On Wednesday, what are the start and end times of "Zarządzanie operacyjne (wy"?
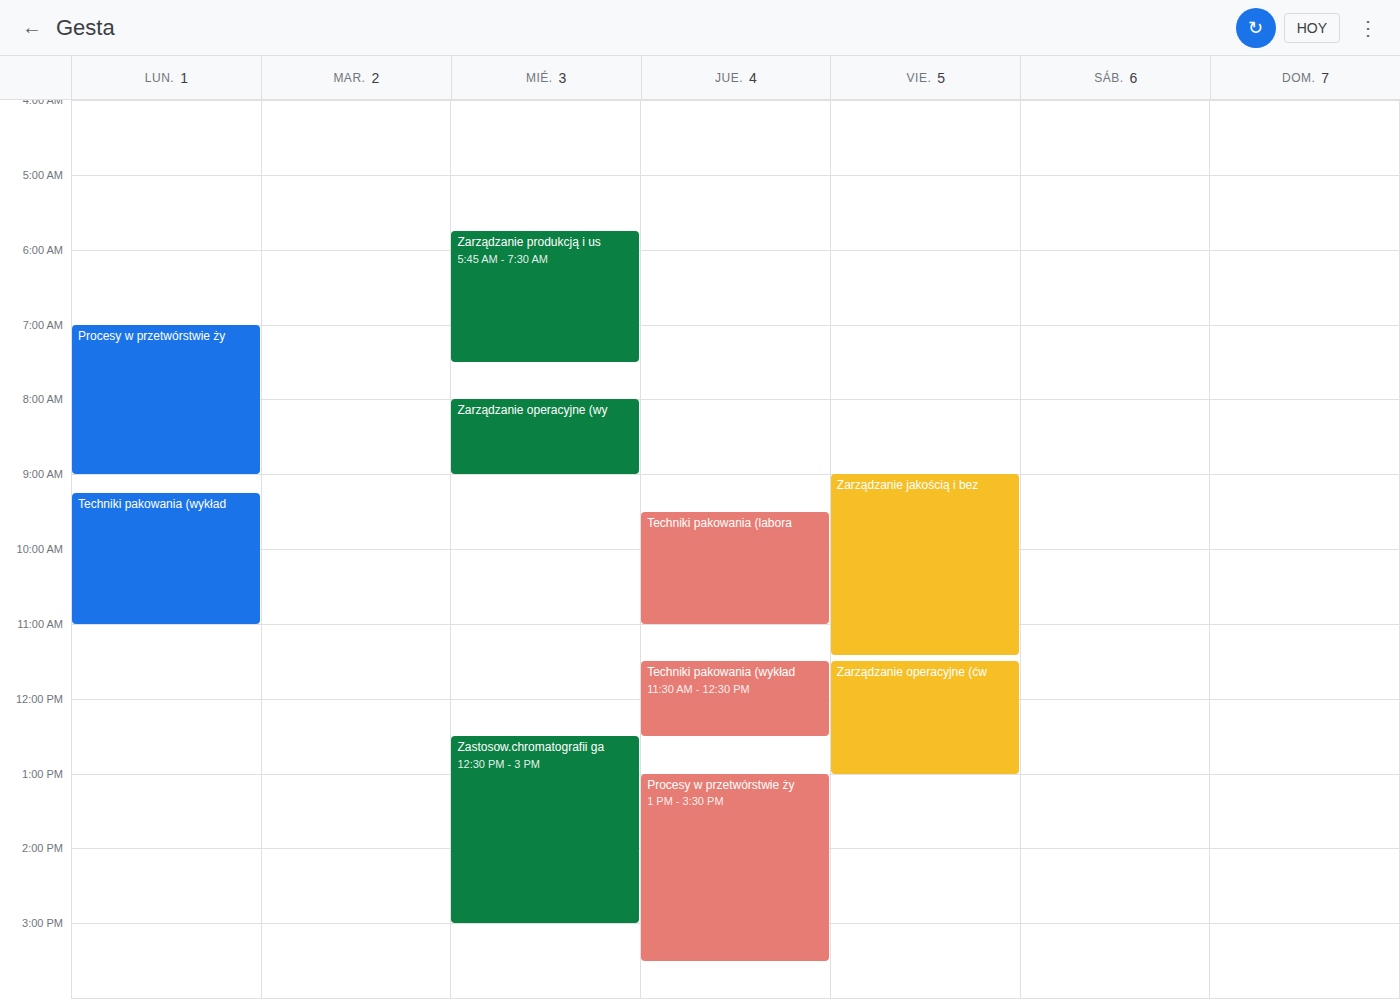
8:00 AM to 9:00 AM